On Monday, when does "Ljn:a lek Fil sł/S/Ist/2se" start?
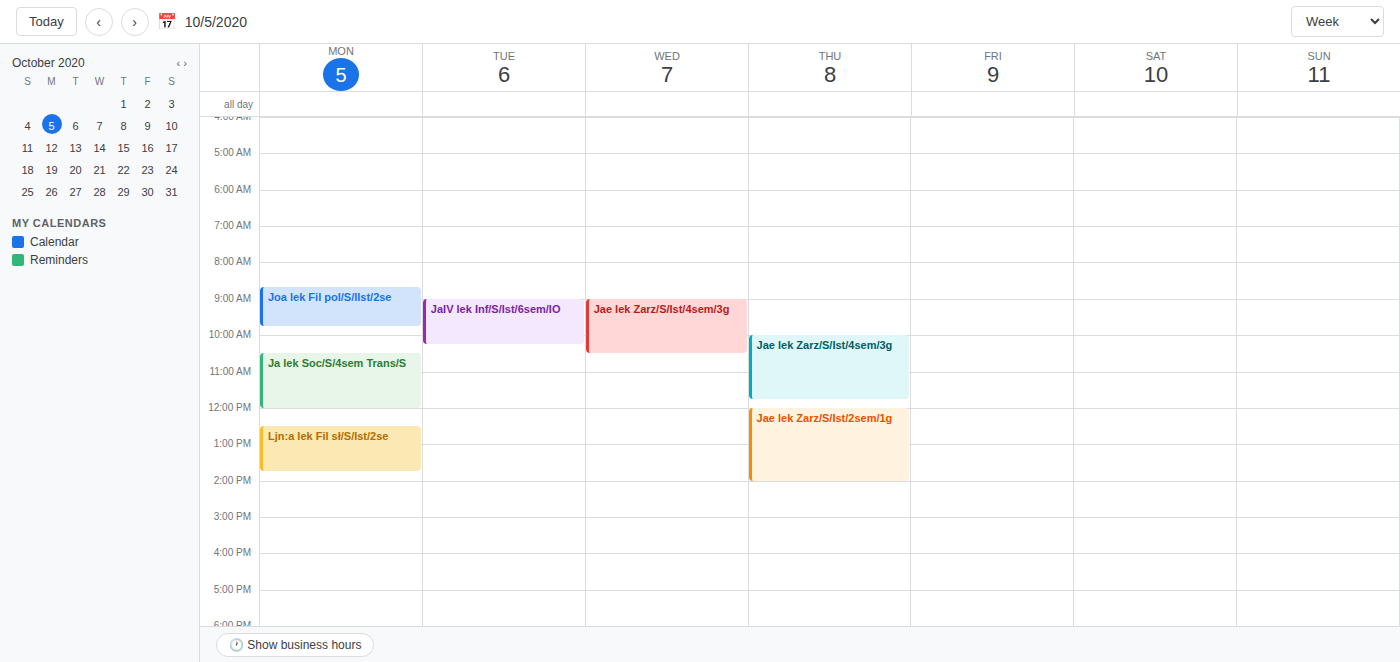
12:30 PM